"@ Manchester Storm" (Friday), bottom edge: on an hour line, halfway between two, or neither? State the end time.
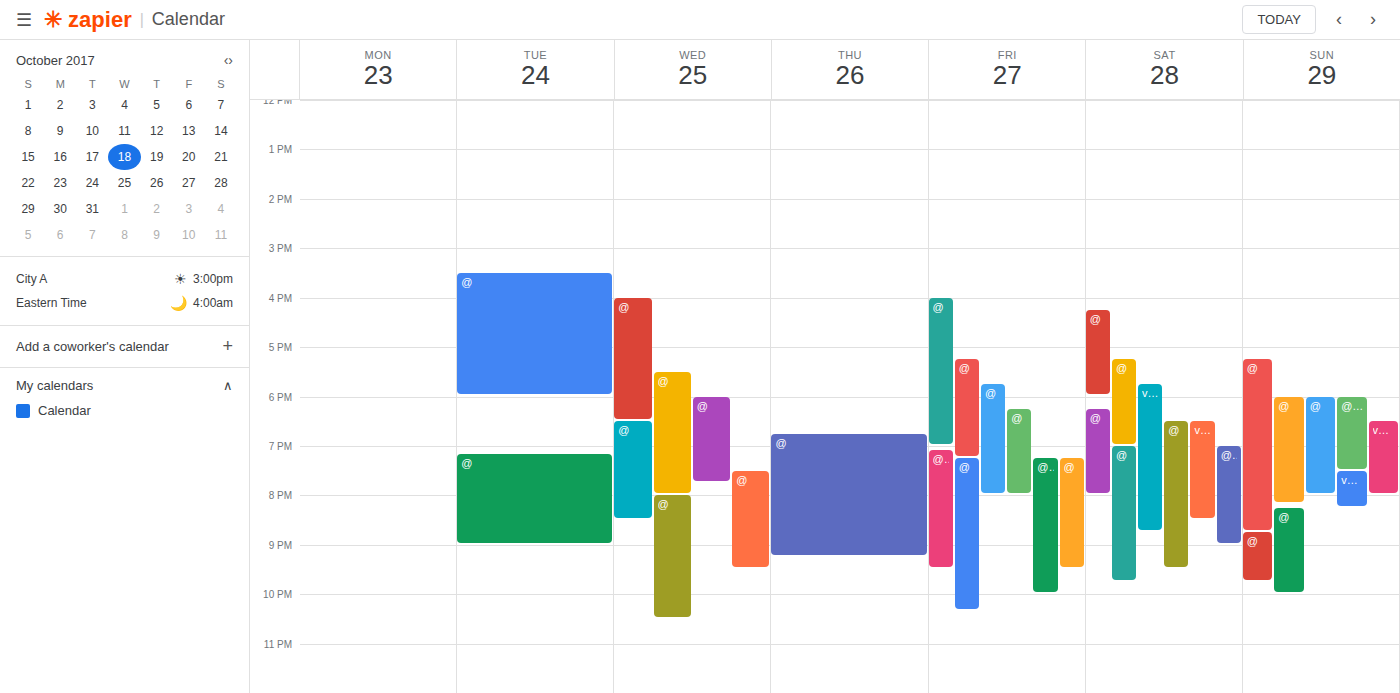
10:00 PM -- exactly on the 10 PM line.